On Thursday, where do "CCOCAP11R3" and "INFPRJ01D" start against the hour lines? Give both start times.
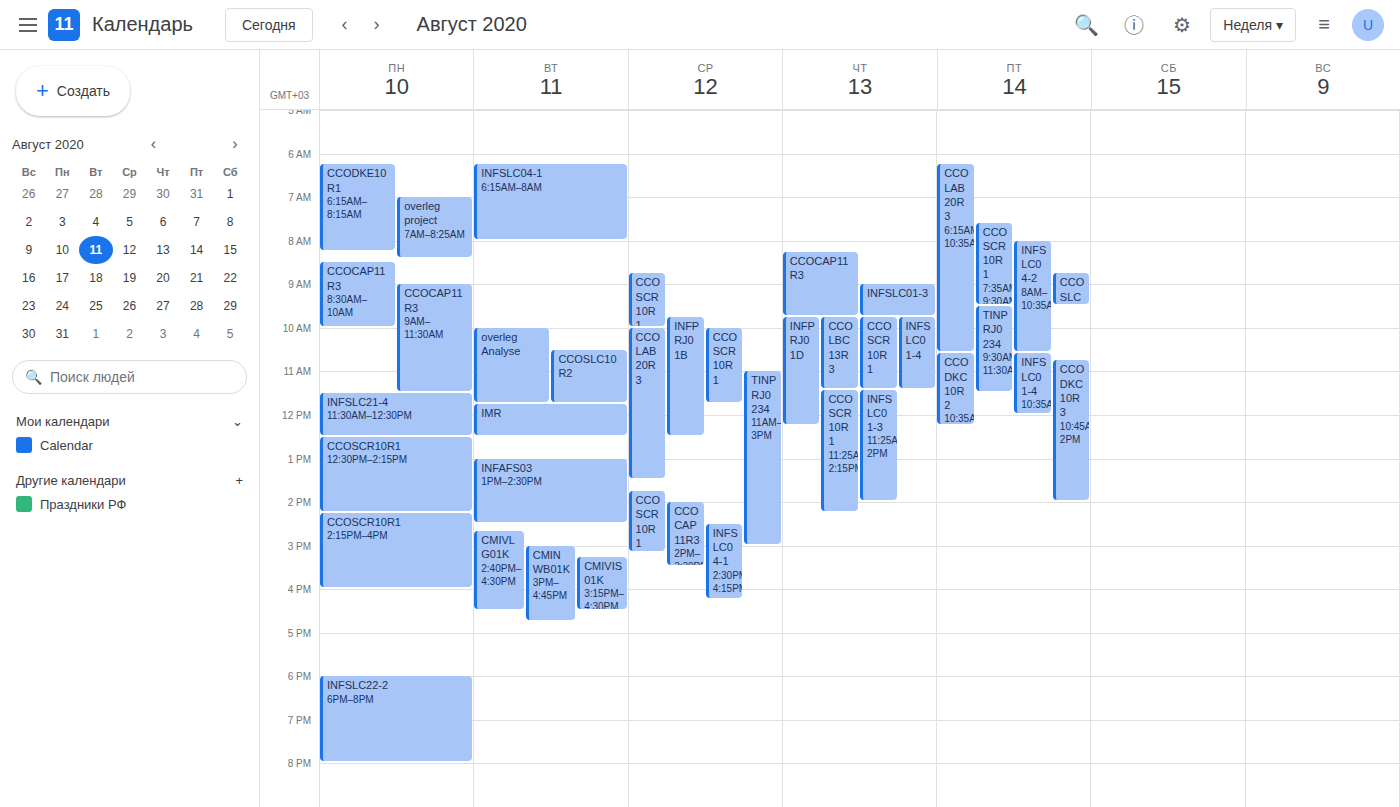
"CCOCAP11R3": 8:15 AM, neither: a quarter of the way from the 8 AM line to the 9 AM line. "INFPRJ01D": 9:45 AM, neither: three quarters of the way from the 9 AM line to the 10 AM line.